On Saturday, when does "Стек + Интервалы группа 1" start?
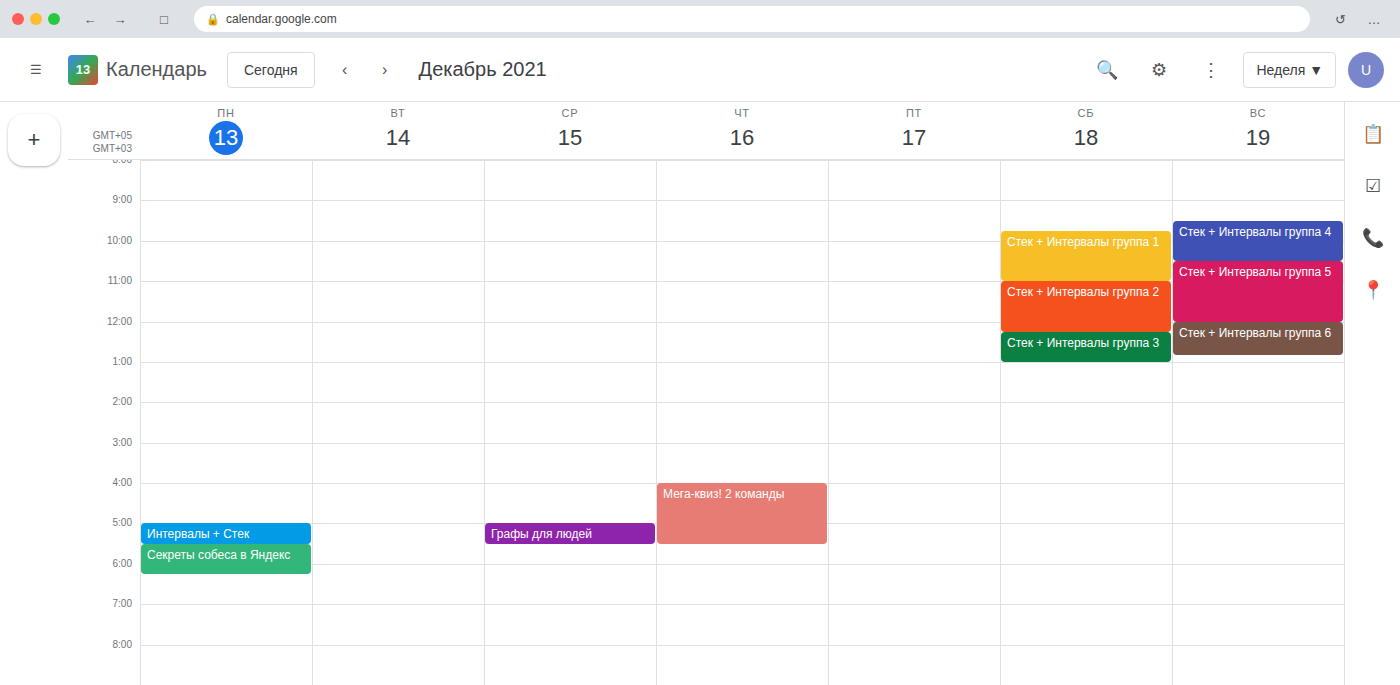
9:45 AM